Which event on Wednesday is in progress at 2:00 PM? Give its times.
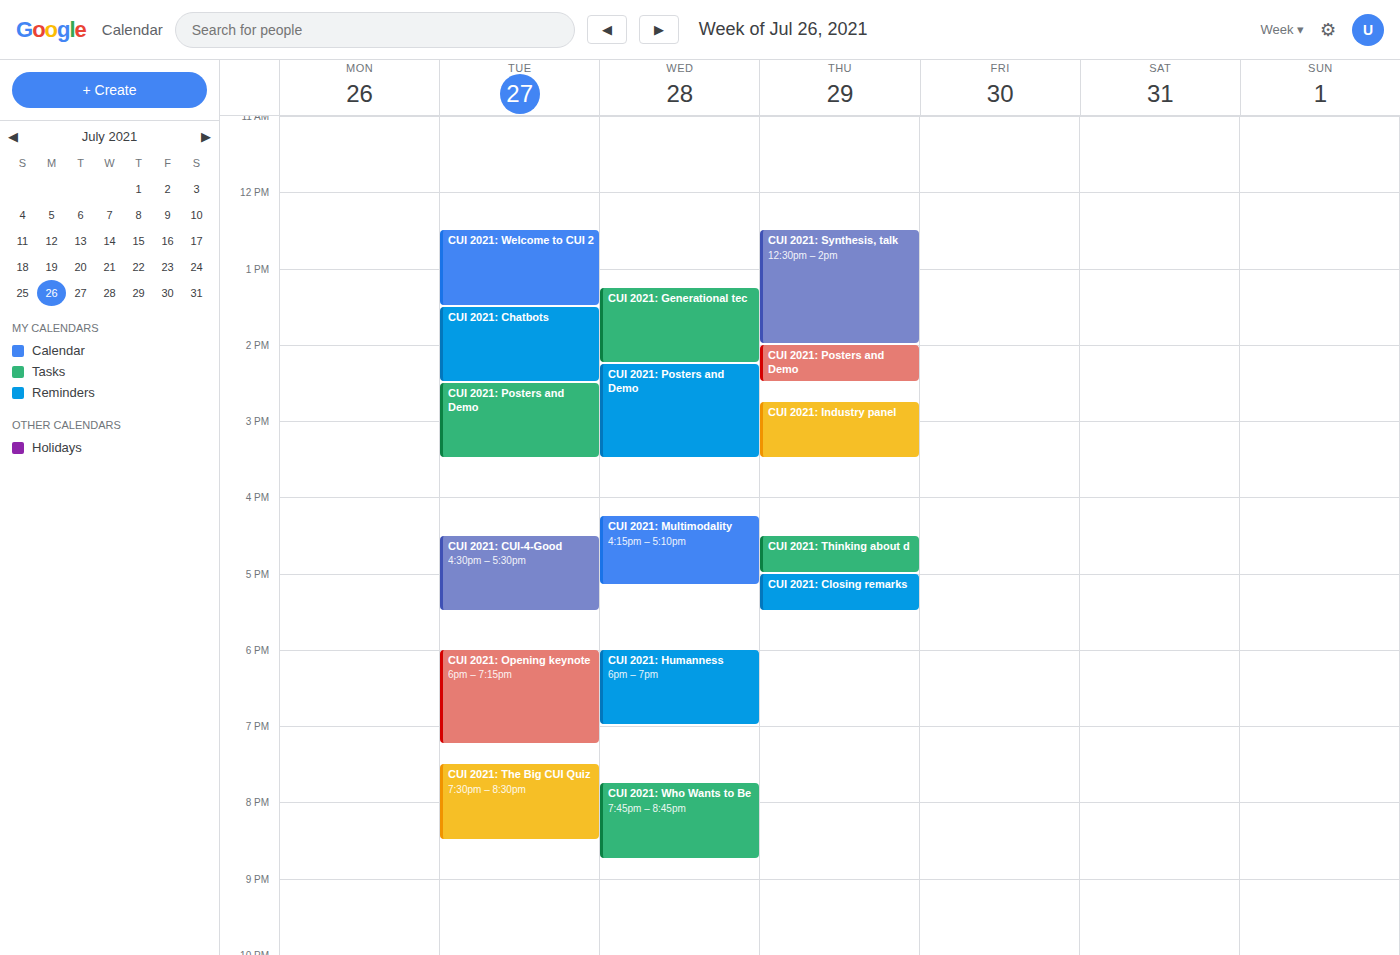
"CUI 2021: Generational tec", 1:15 PM to 2:15 PM